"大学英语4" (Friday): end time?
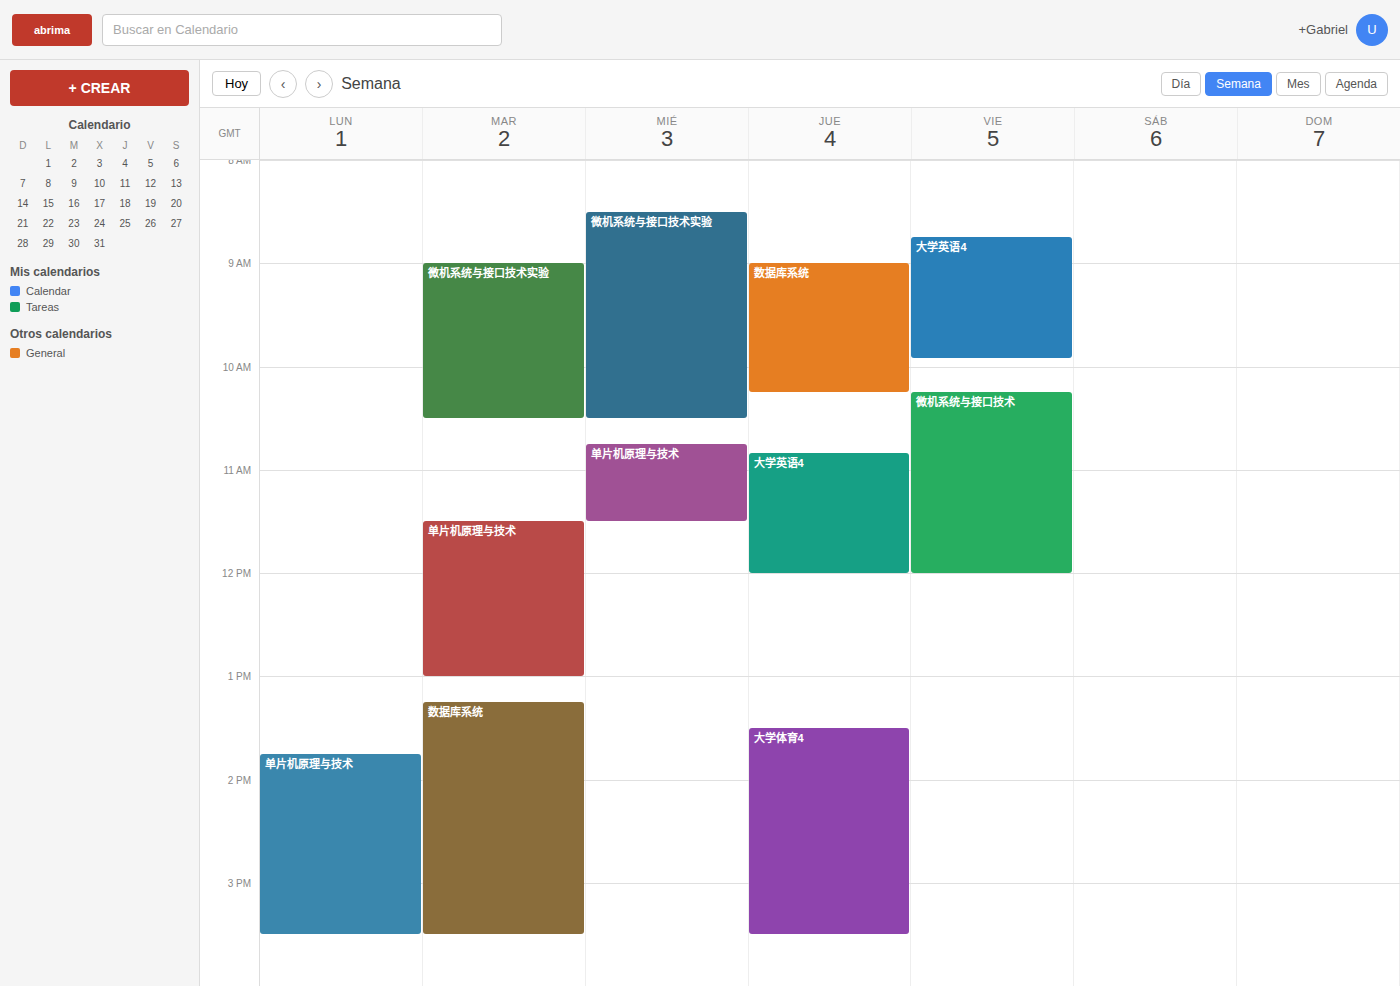
9:55 AM